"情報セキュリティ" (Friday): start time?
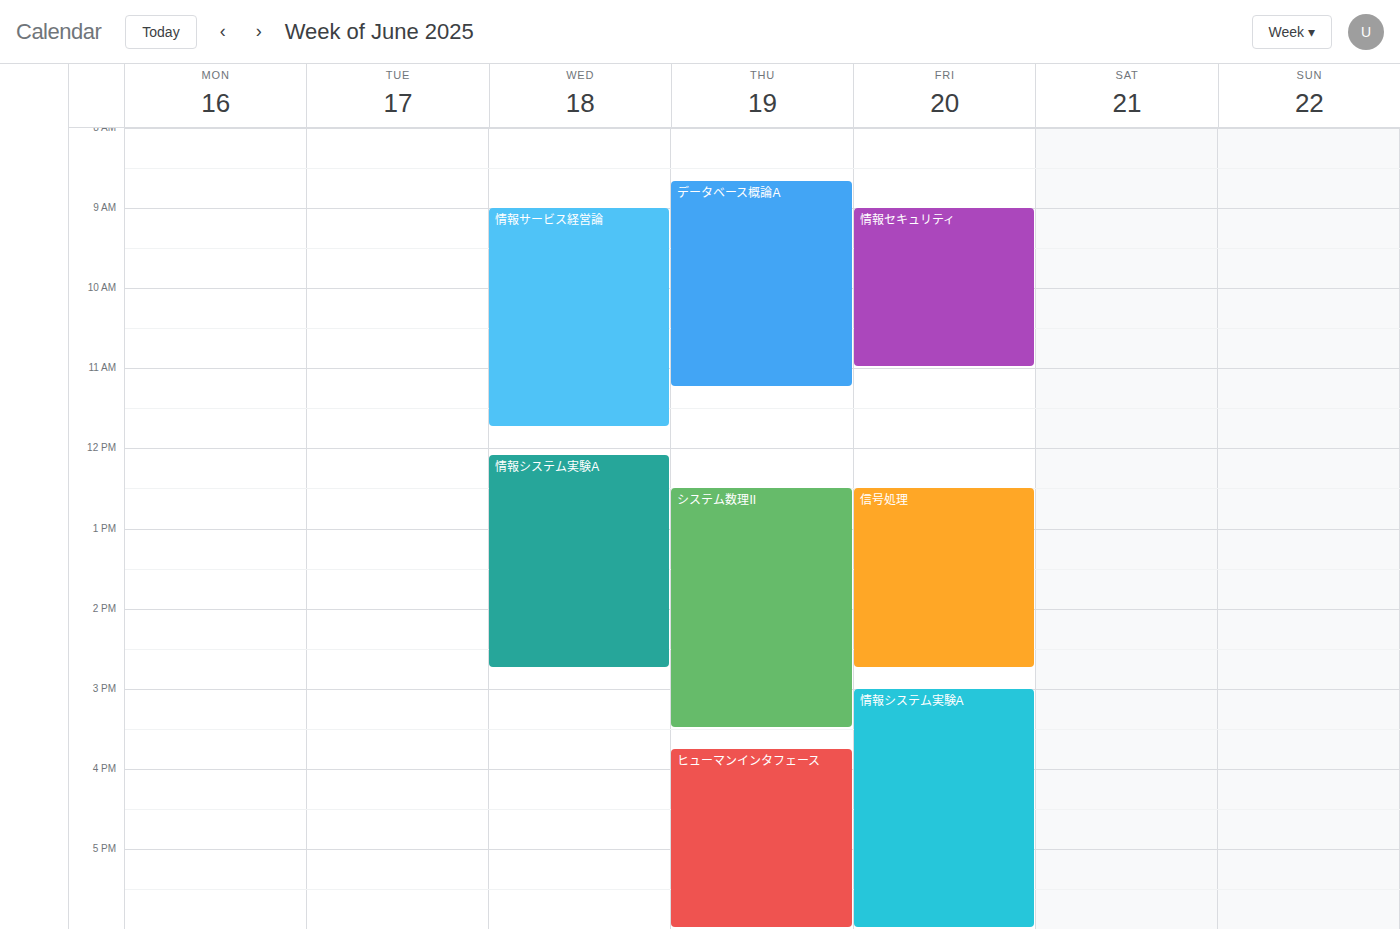
9:00 AM